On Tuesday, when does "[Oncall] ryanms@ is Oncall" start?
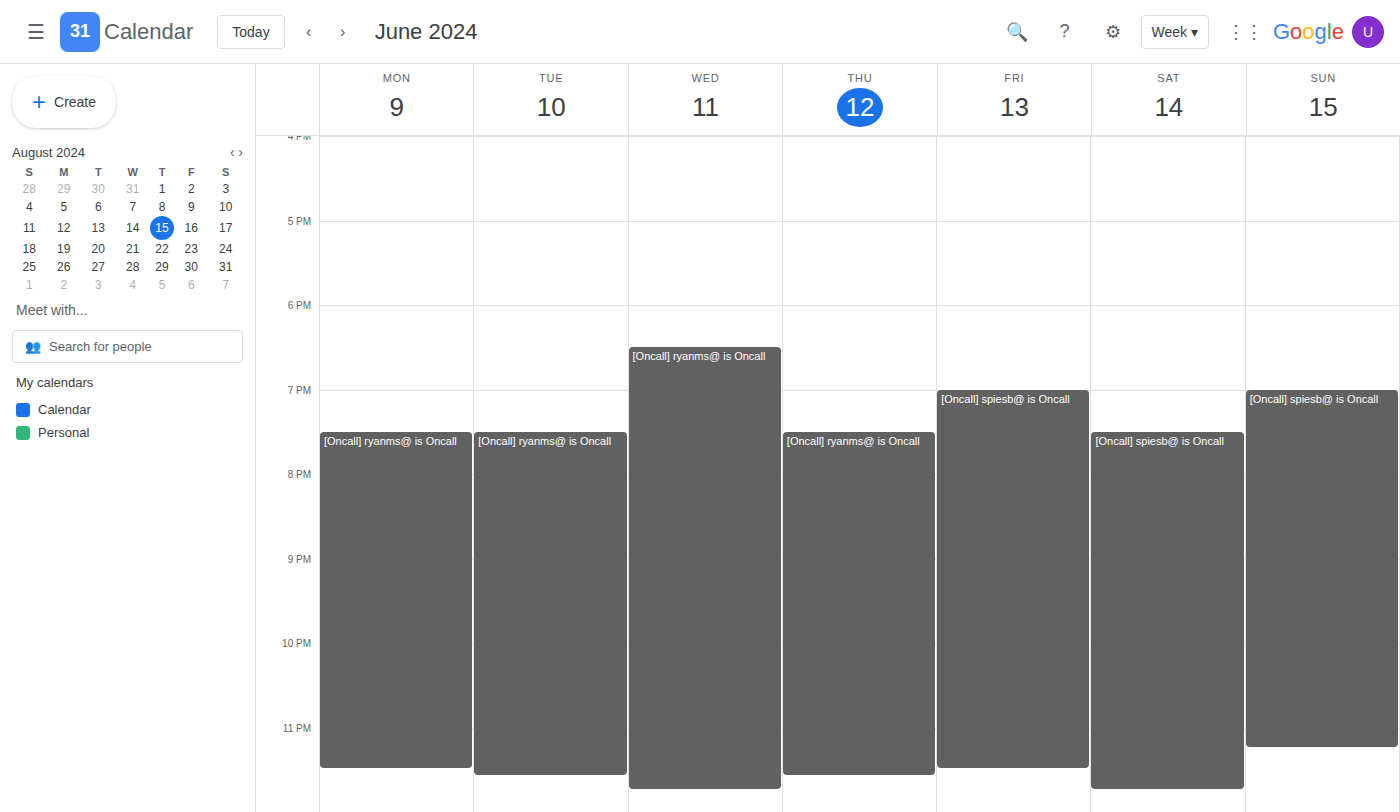
19:30